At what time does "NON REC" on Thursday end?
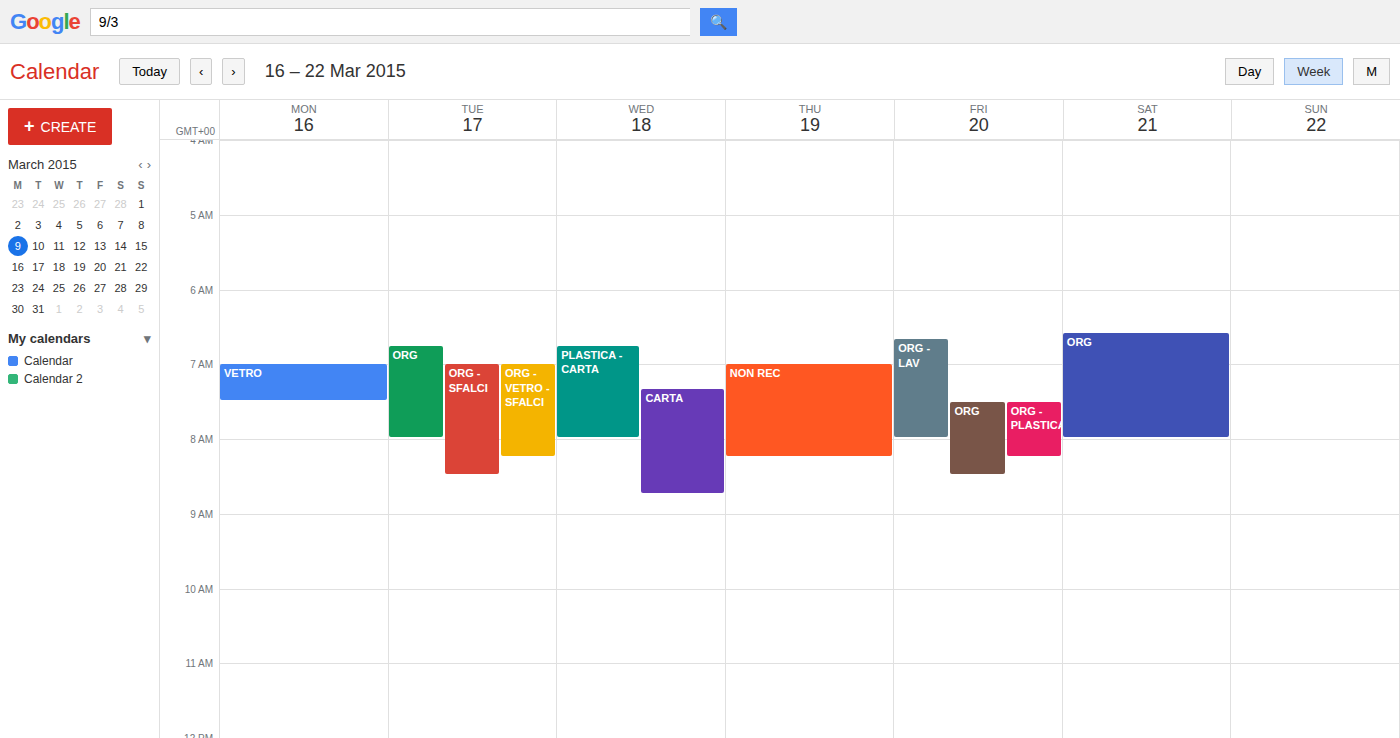
8:15 AM